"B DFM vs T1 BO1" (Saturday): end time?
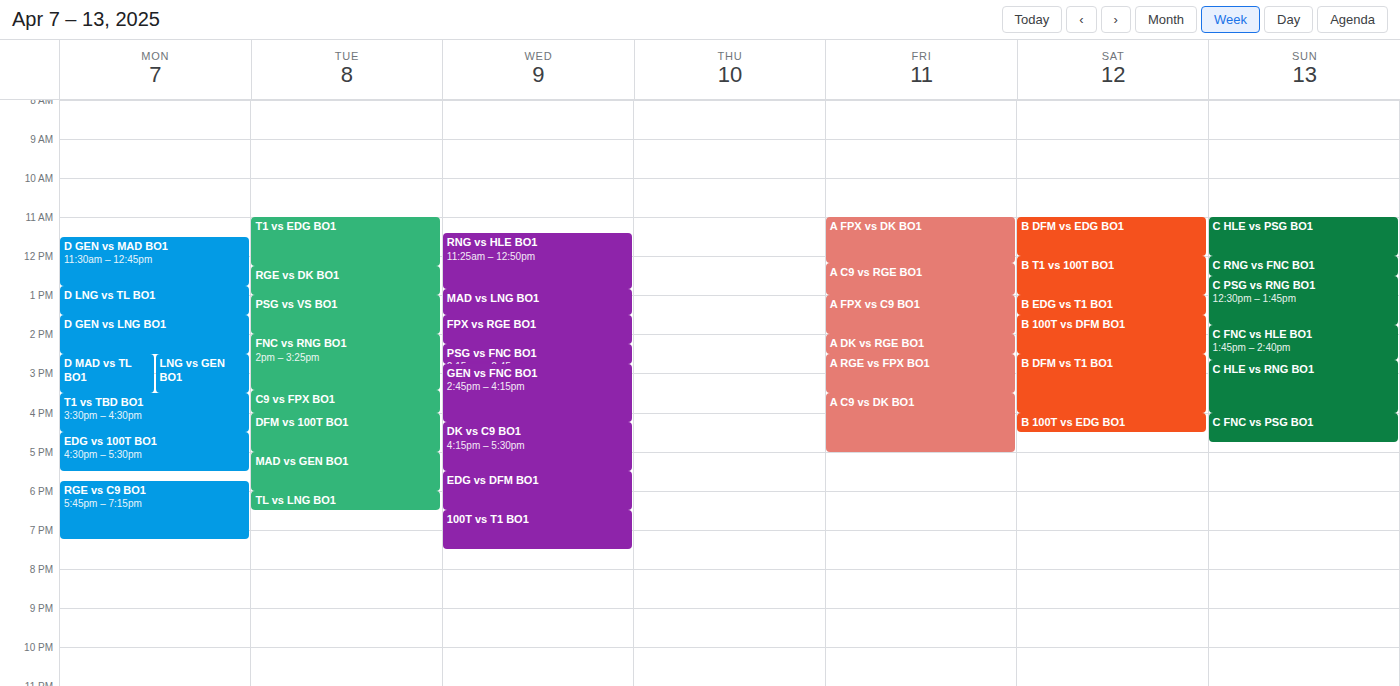
4:00 PM